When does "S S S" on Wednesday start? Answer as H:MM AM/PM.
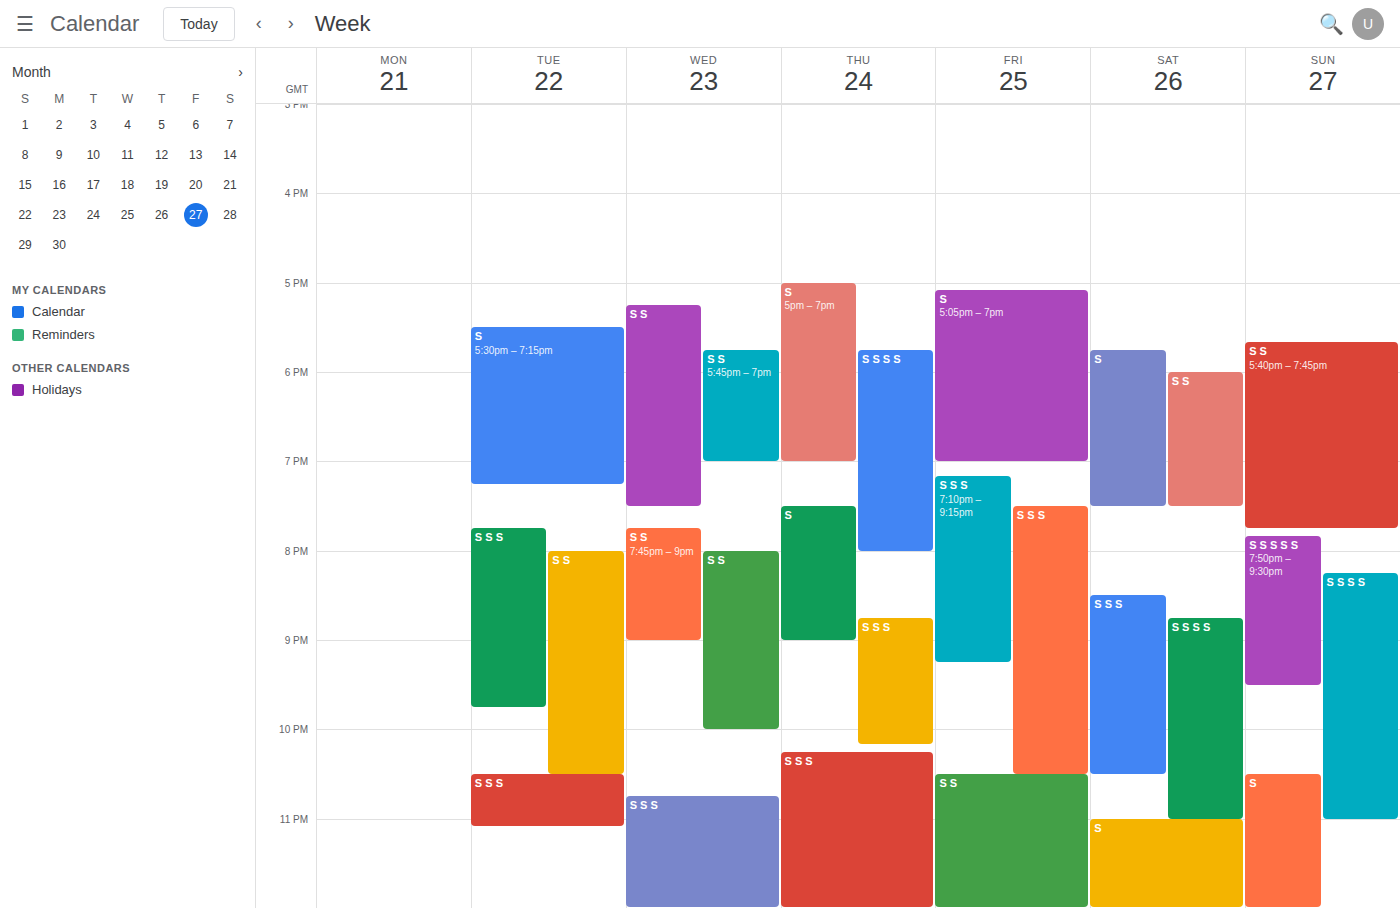
10:45 PM